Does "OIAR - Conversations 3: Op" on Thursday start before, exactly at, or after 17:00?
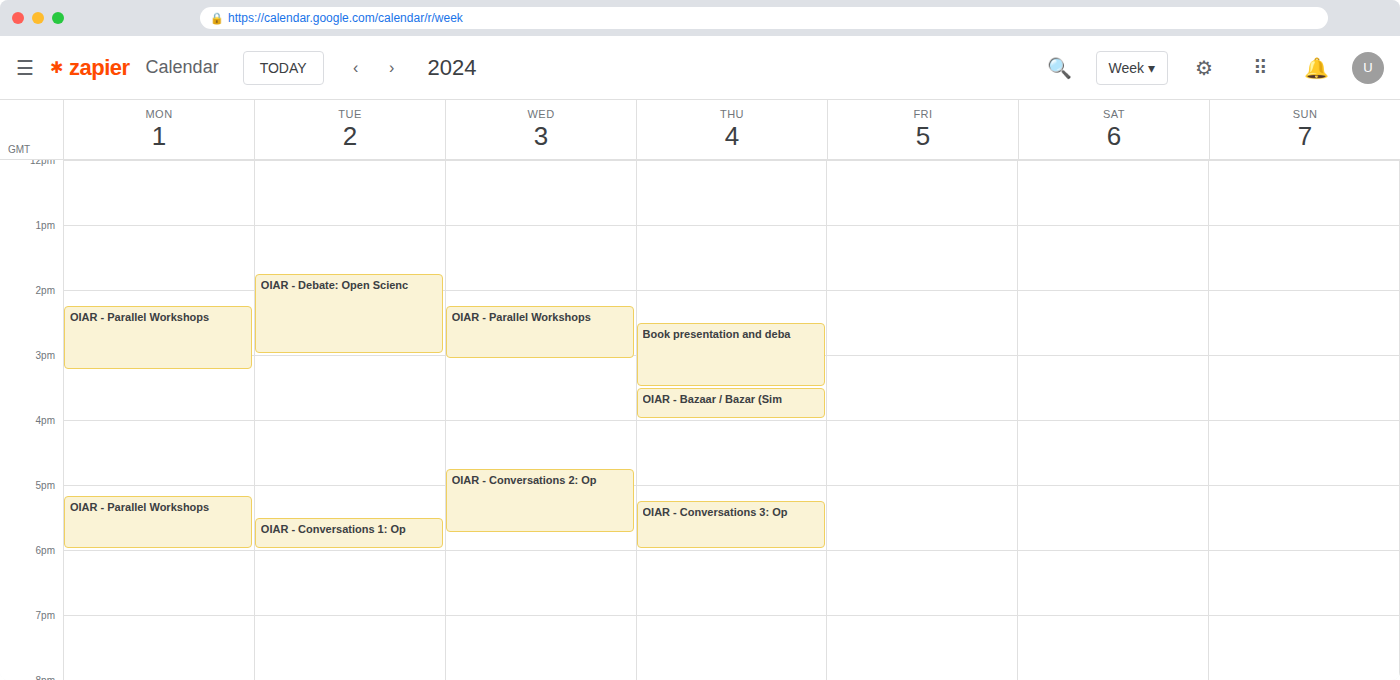
17:15 -- after 17:00, 15 minutes below the 17:00 line.